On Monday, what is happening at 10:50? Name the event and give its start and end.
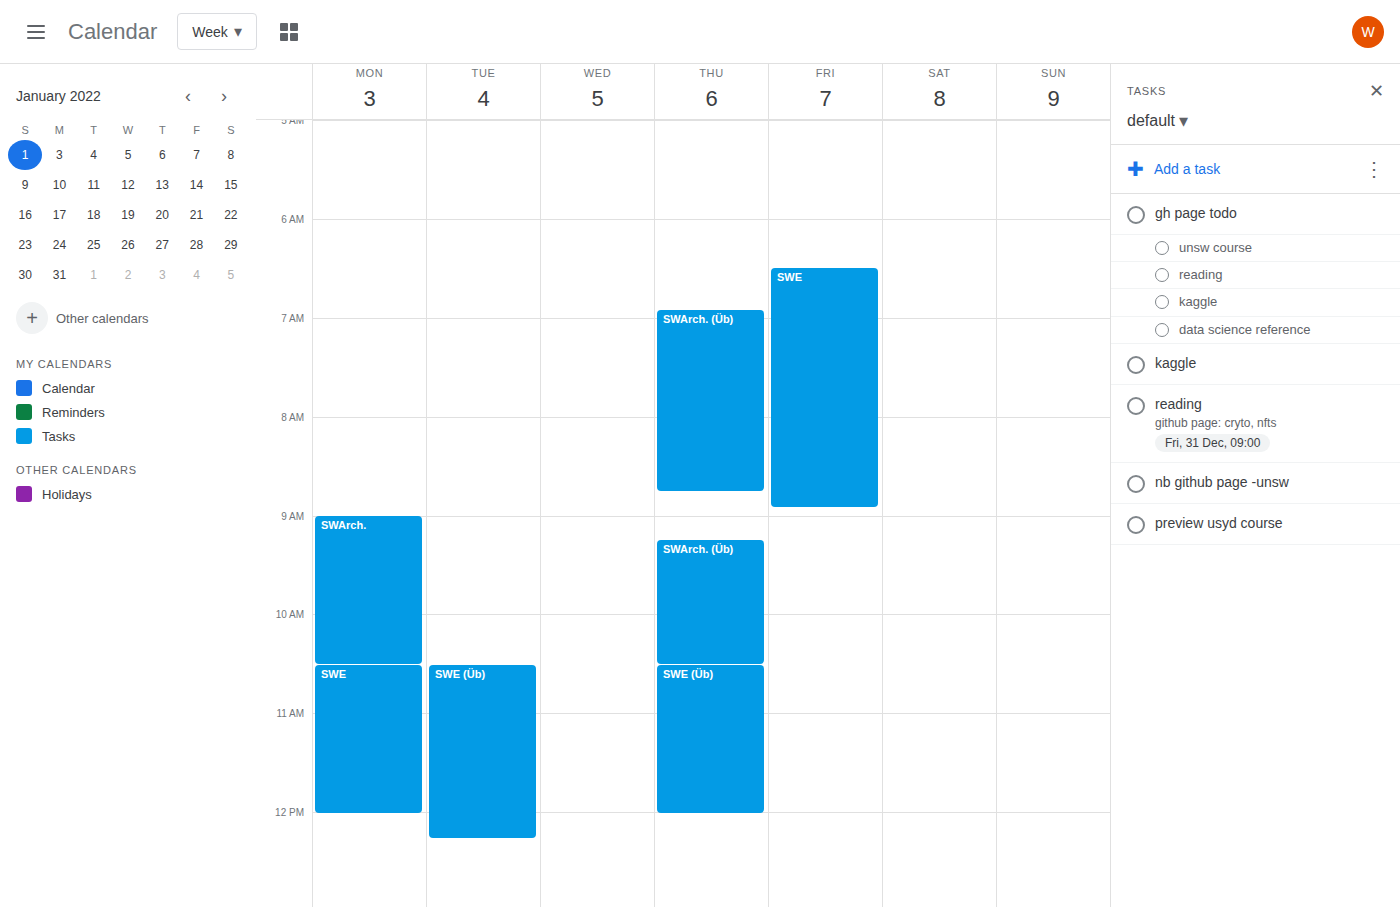
"SWE", 10:30 to 12:00